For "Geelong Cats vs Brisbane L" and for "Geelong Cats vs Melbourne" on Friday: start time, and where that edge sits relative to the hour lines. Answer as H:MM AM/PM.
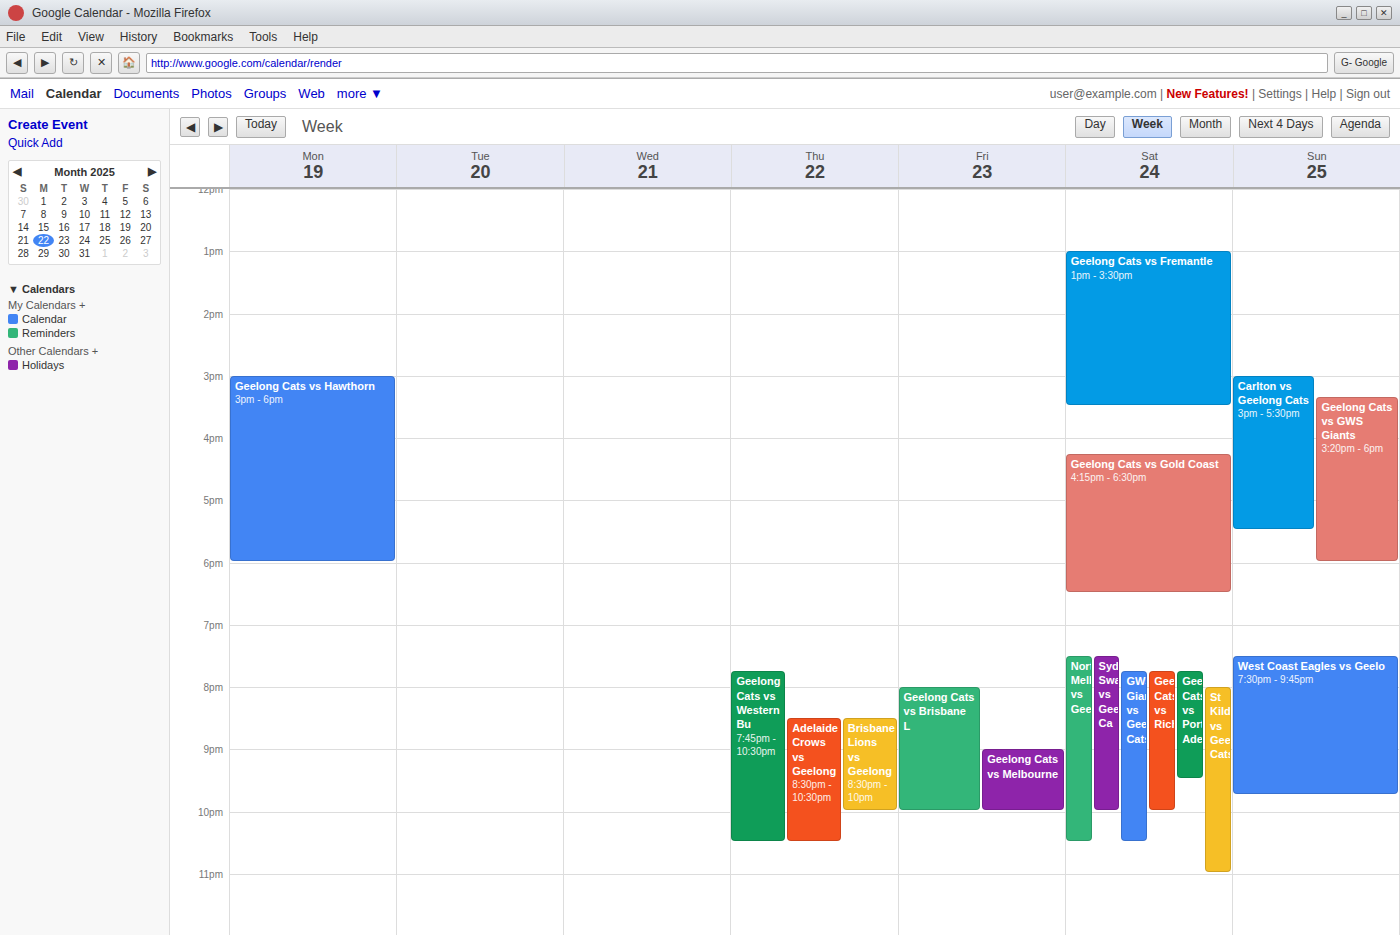
"Geelong Cats vs Brisbane L": 8:00 PM, exactly on the 8 PM line. "Geelong Cats vs Melbourne": 9:00 PM, exactly on the 9 PM line.